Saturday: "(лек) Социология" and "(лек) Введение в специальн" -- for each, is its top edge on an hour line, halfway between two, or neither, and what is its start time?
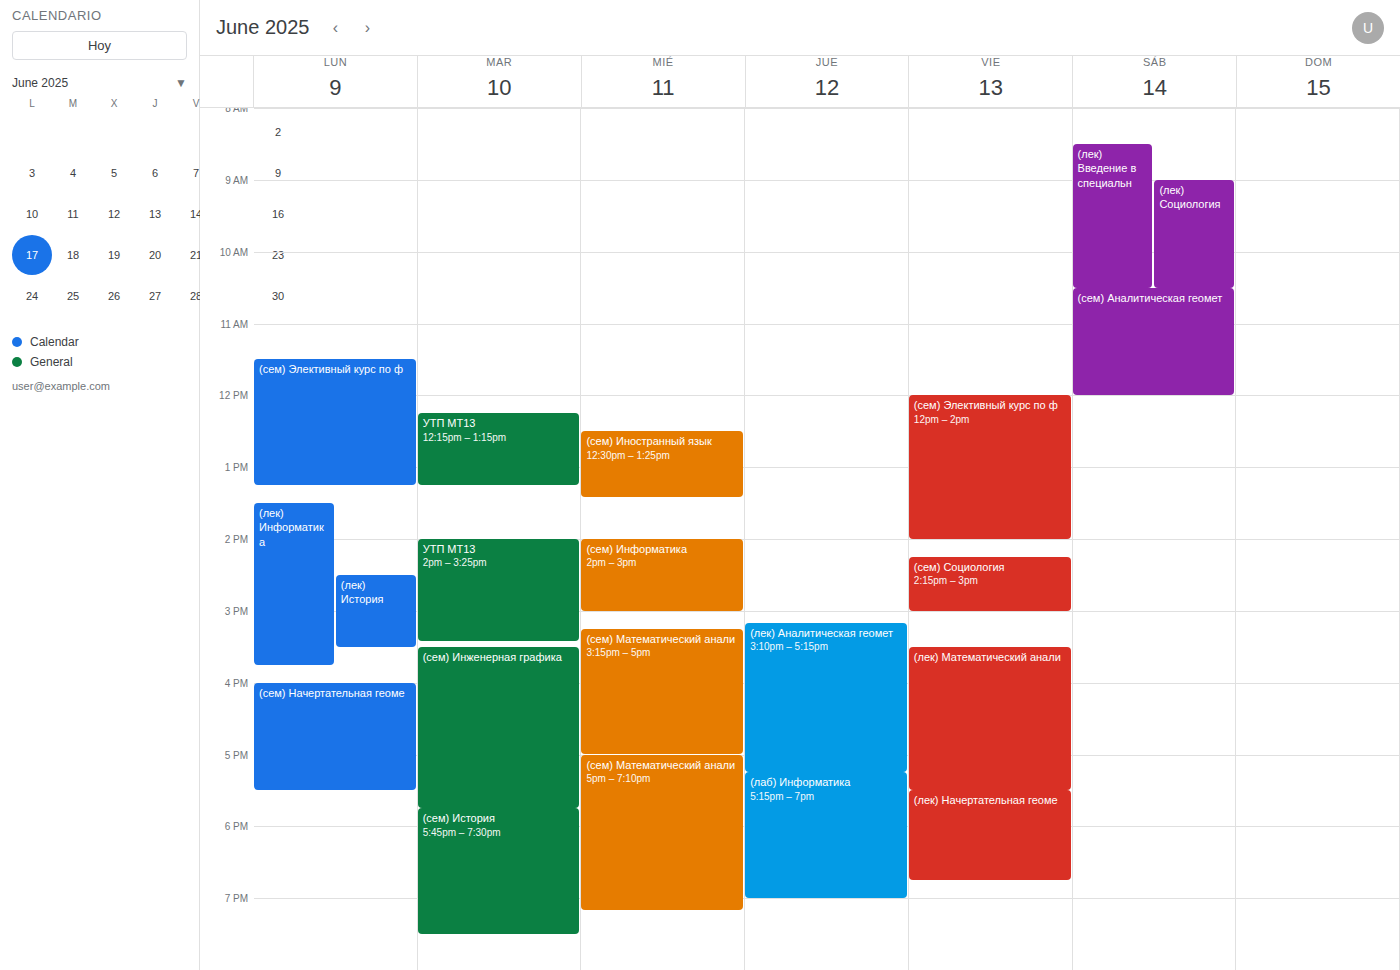
"(лек) Социология": 9:00 AM, exactly on the 9 AM line. "(лек) Введение в специальн": 8:30 AM, halfway between the 8 AM and 9 AM lines.